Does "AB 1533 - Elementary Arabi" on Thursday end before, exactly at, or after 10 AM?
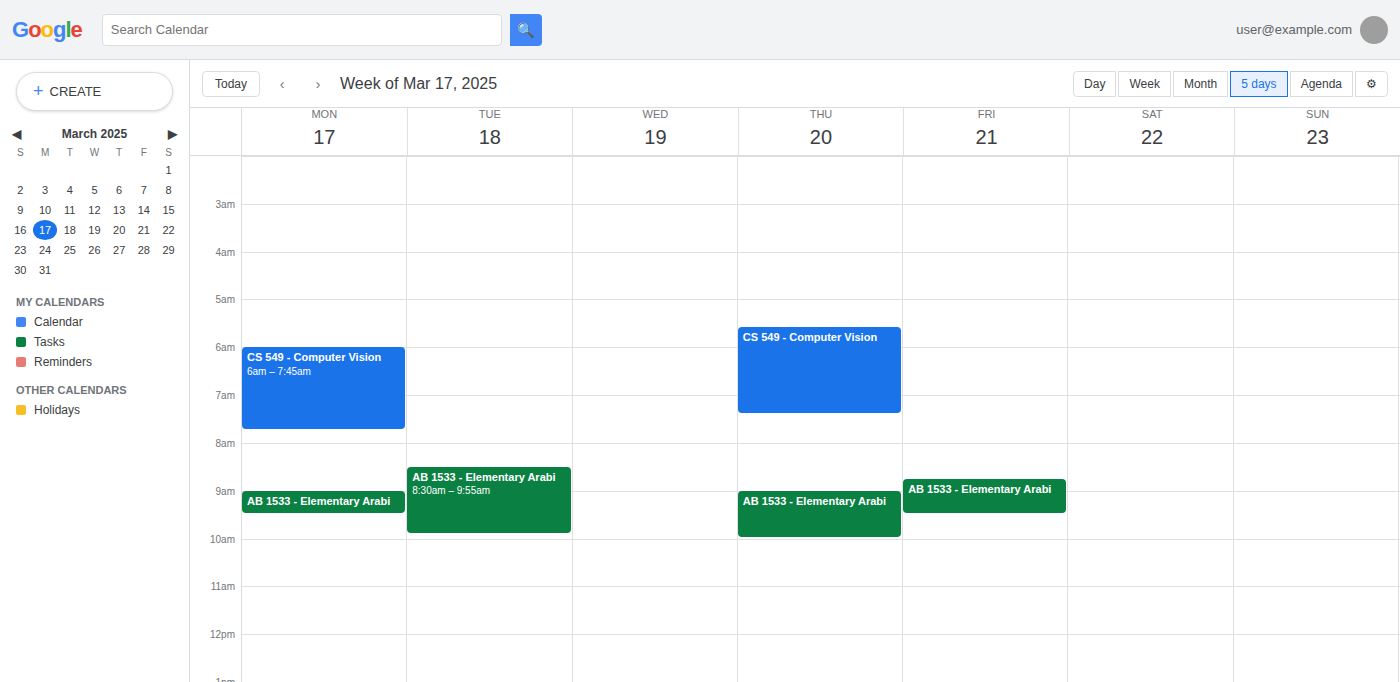
10:00 AM -- exactly at 10 AM, on the 10 AM line.